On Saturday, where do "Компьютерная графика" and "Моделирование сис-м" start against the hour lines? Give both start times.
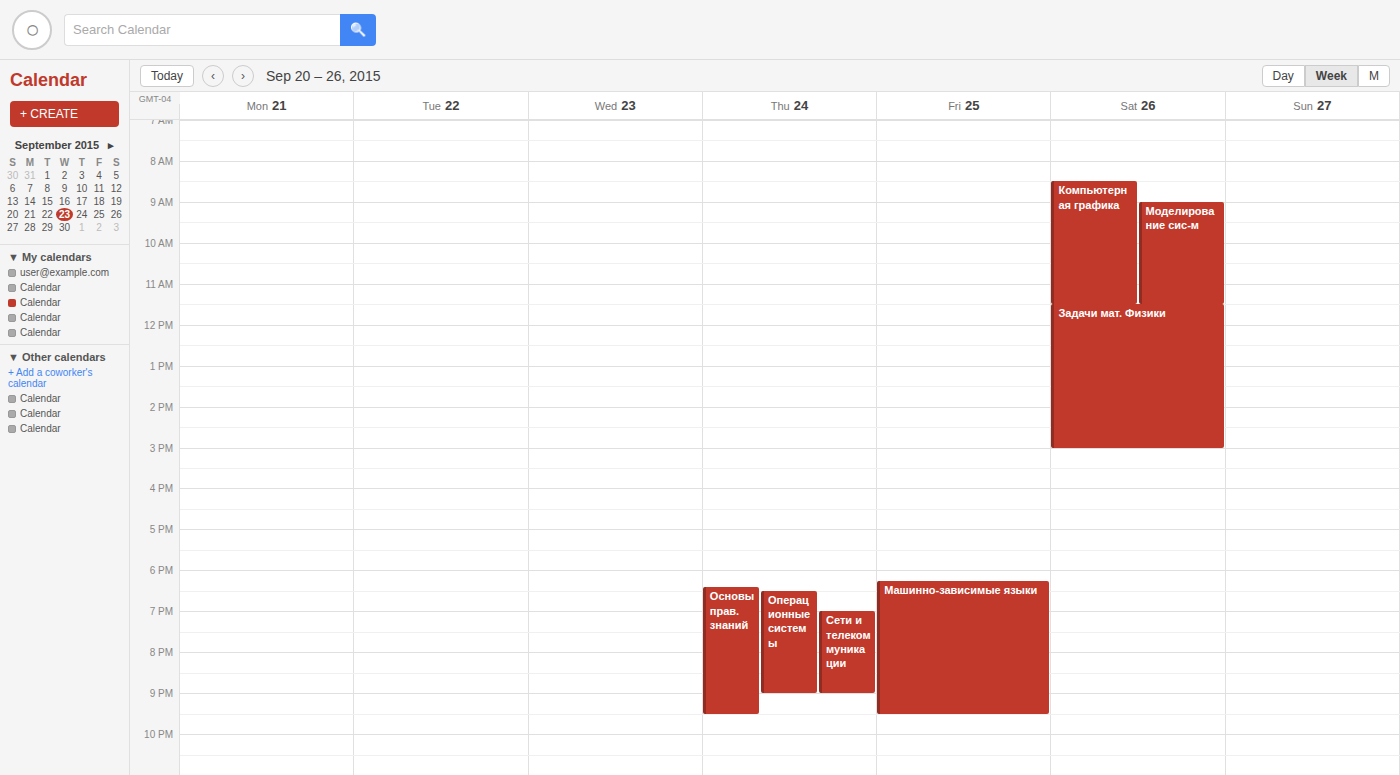
"Компьютерная графика": 8:30 AM, halfway between the 8 AM and 9 AM lines. "Моделирование сис-м": 9:00 AM, exactly on the 9 AM line.